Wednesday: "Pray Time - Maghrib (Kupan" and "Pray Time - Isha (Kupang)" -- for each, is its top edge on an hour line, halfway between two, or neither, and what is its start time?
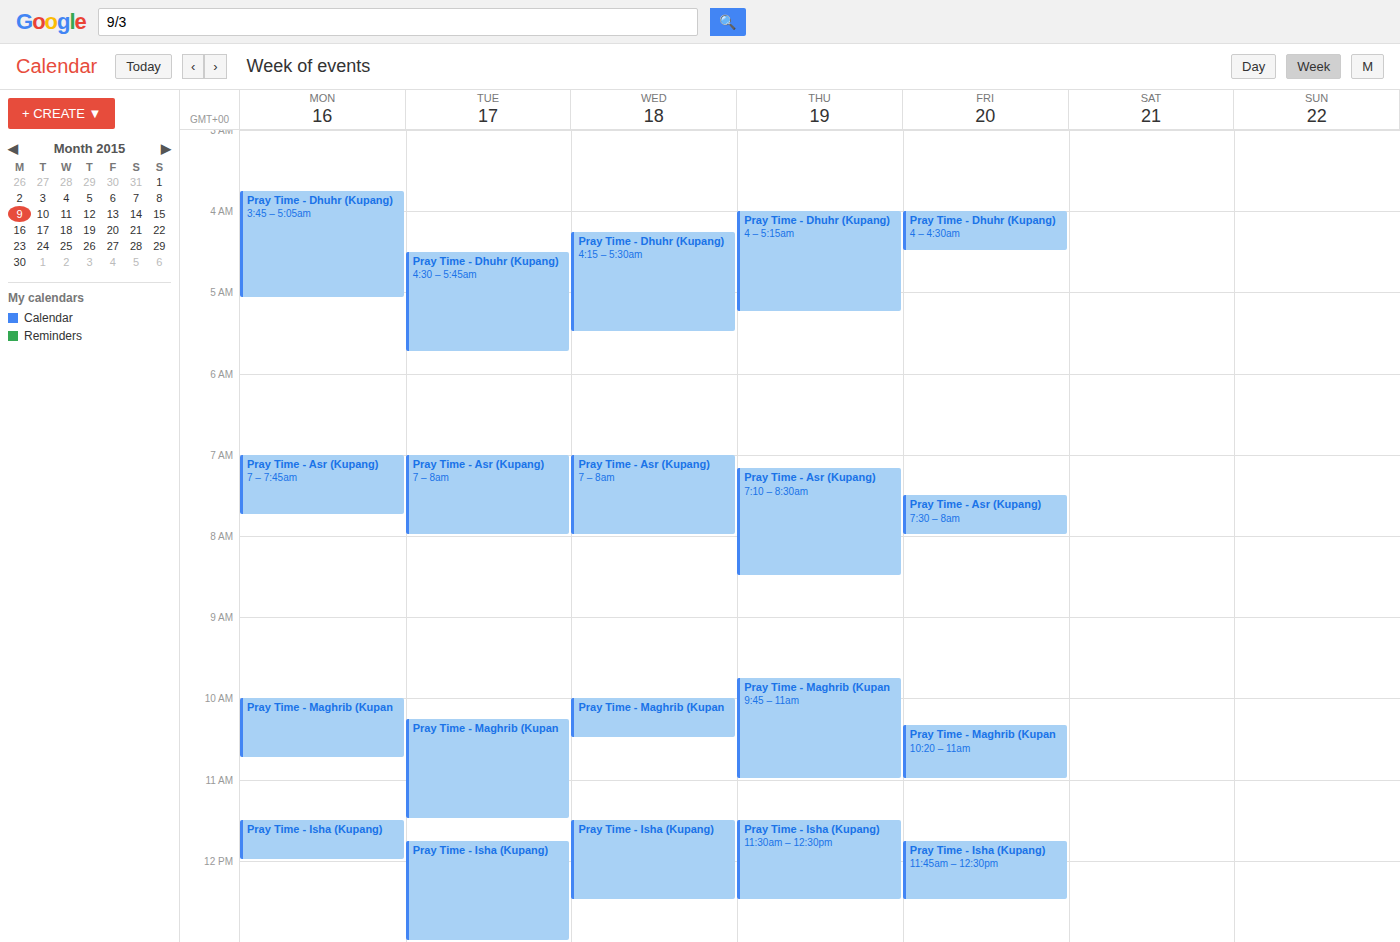
"Pray Time - Maghrib (Kupan": 10:00 AM, exactly on the 10 AM line. "Pray Time - Isha (Kupang)": 11:30 AM, halfway between the 11 AM and 12 PM lines.